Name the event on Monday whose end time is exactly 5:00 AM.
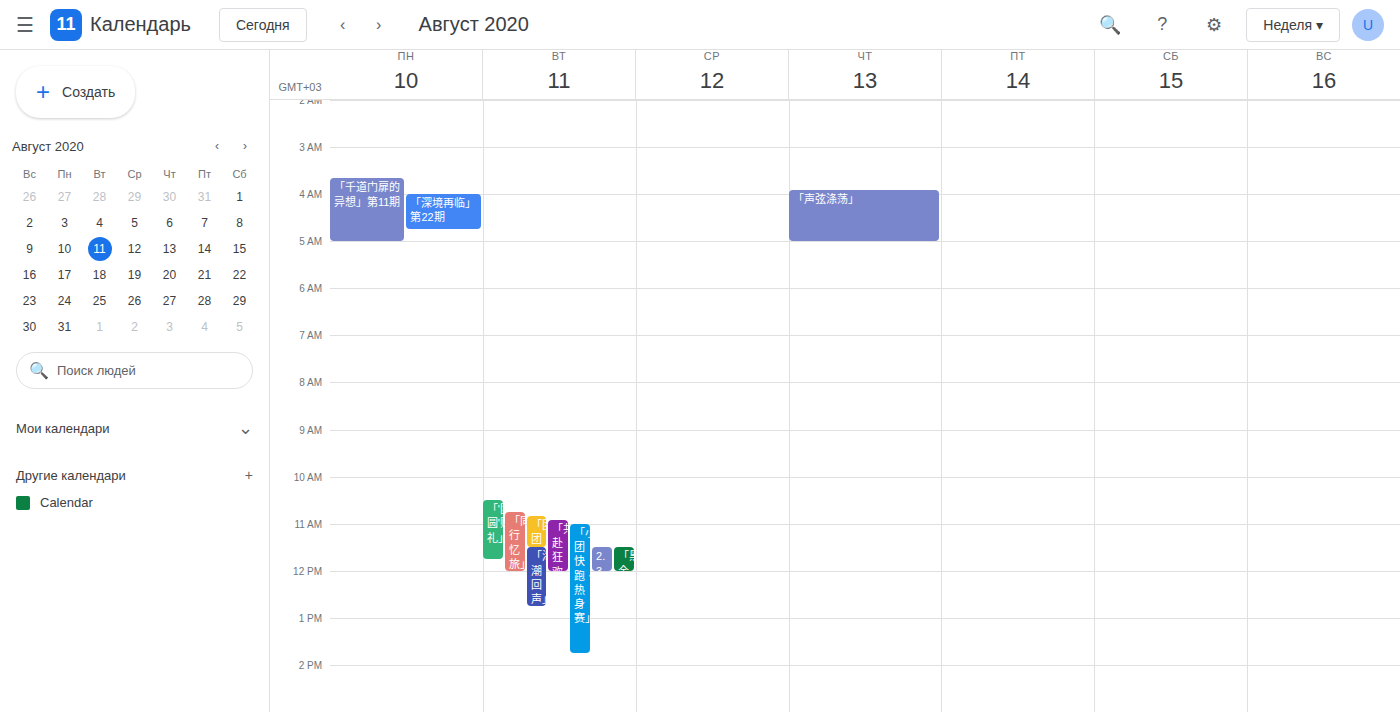
"「千道门扉的异想」第11期"